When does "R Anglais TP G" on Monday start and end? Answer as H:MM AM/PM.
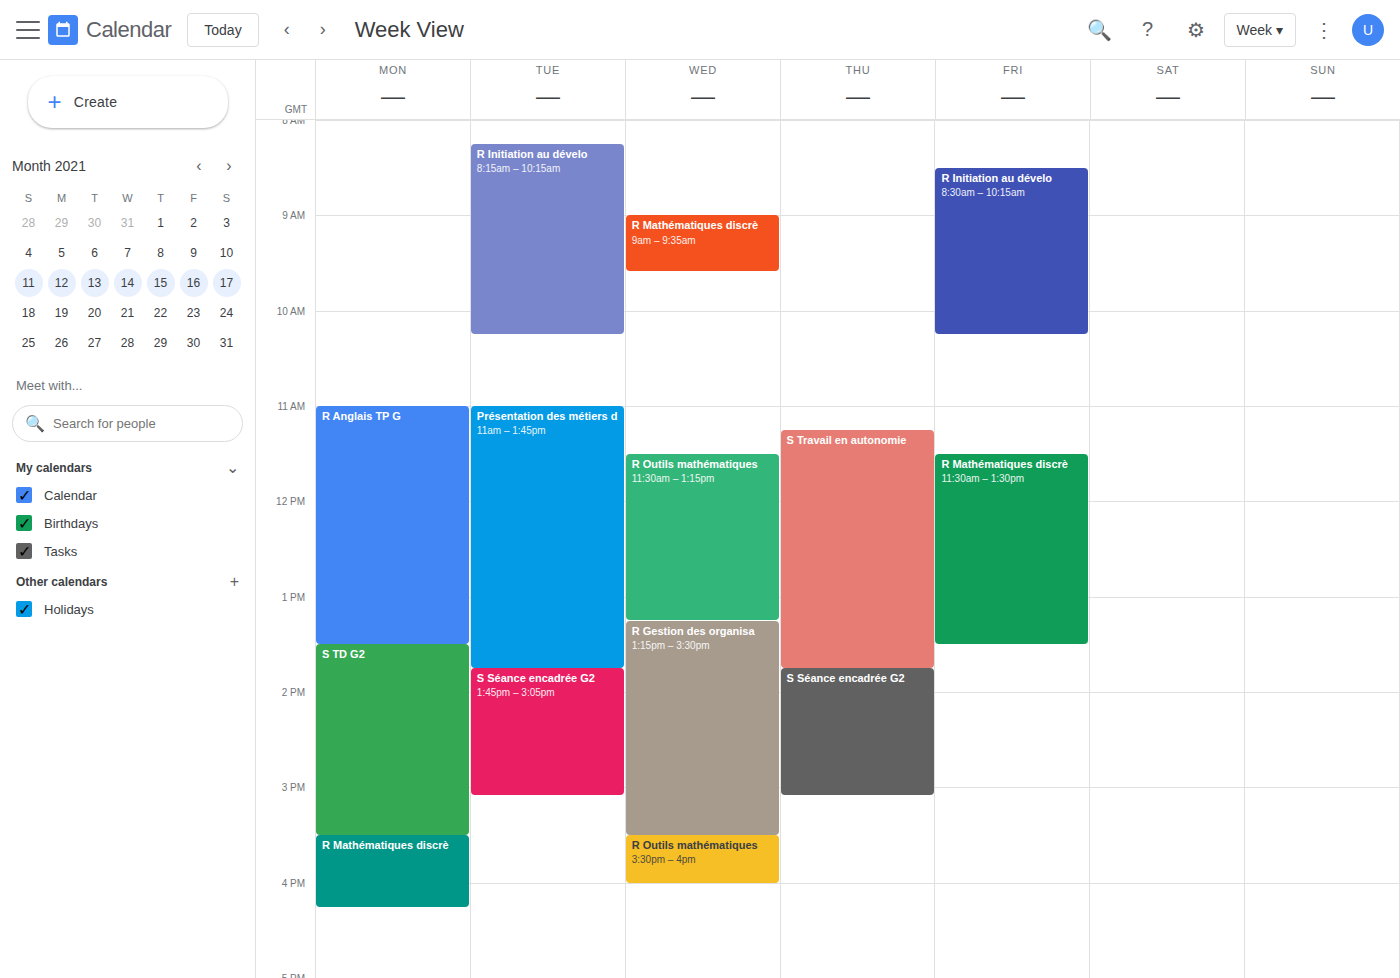
11:00 AM to 1:30 PM